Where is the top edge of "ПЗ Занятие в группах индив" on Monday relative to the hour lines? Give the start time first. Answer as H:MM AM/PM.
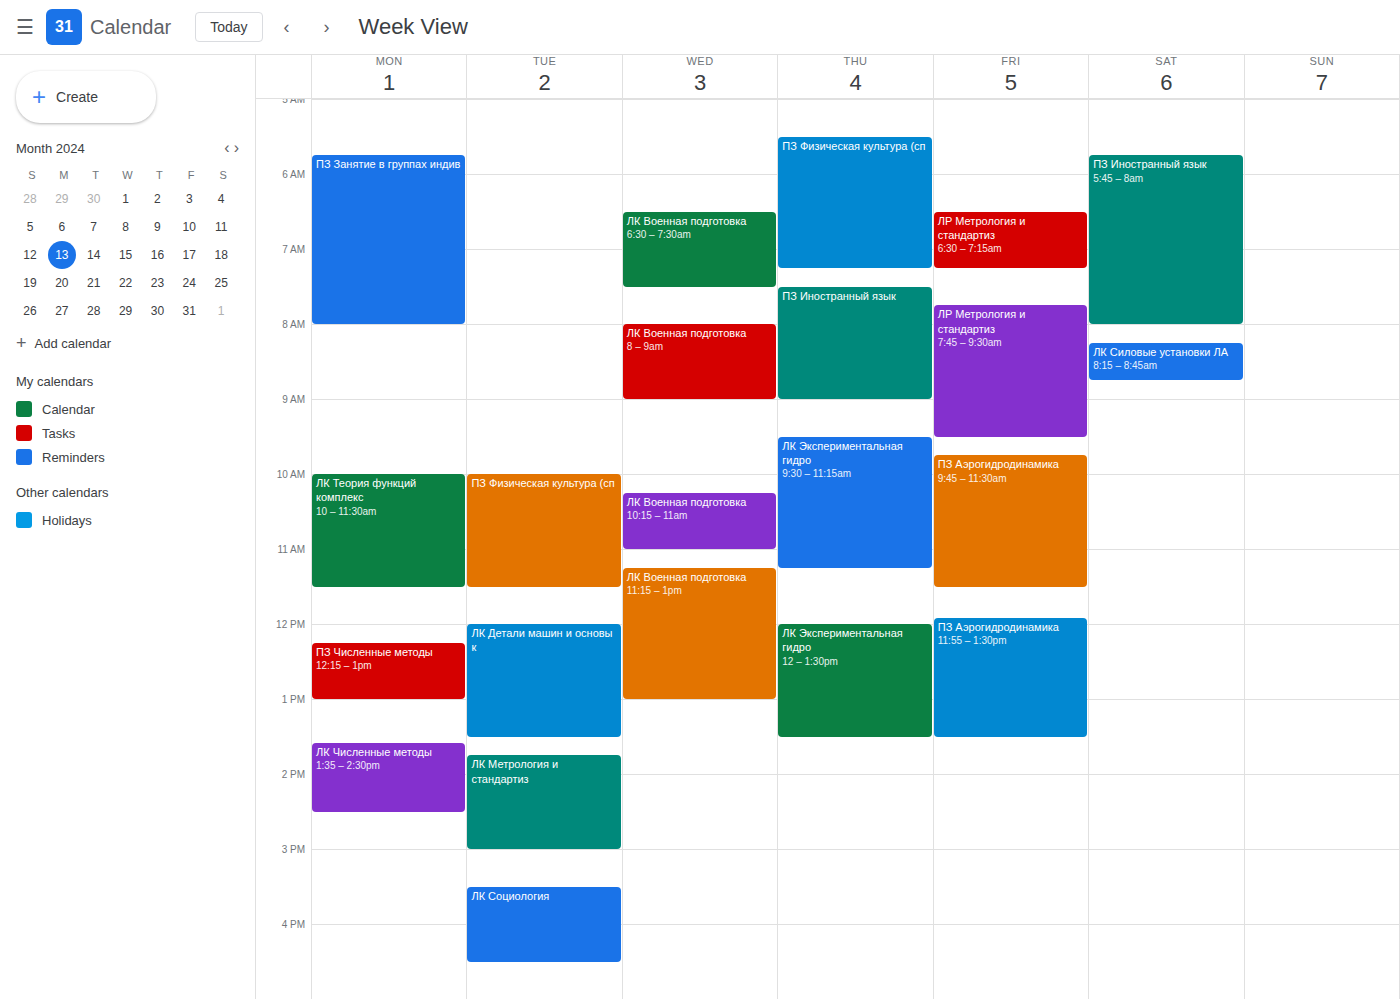
5:45 AM -- neither: three quarters of the way from the 5 AM line to the 6 AM line.